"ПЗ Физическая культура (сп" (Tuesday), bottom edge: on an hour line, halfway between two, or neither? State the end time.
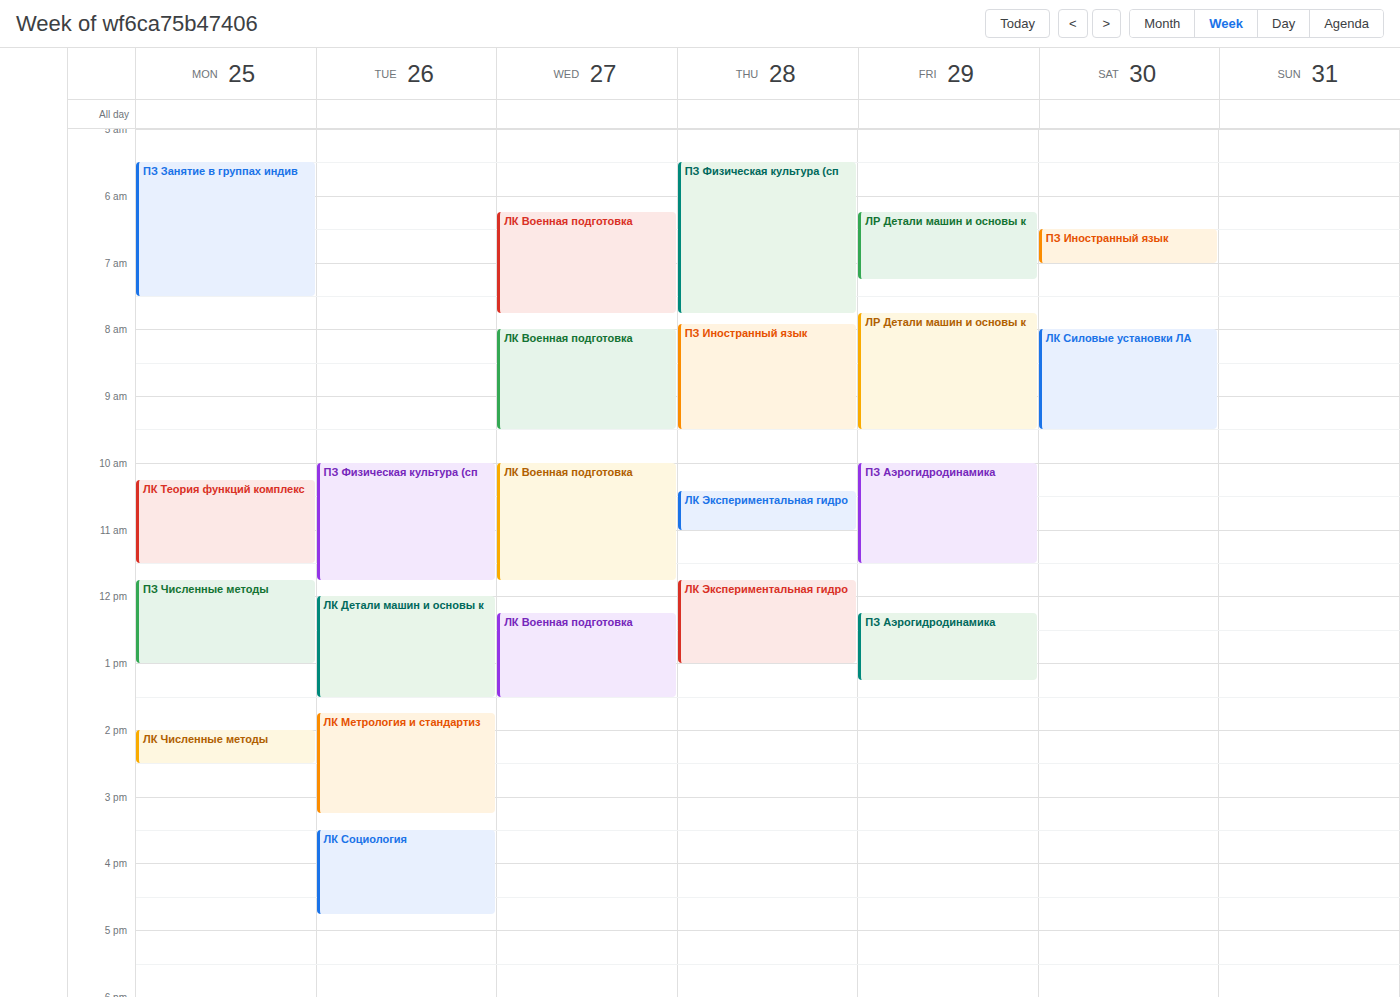
11:45 AM -- neither: three quarters of the way from the 11 AM line to the 12 PM line.